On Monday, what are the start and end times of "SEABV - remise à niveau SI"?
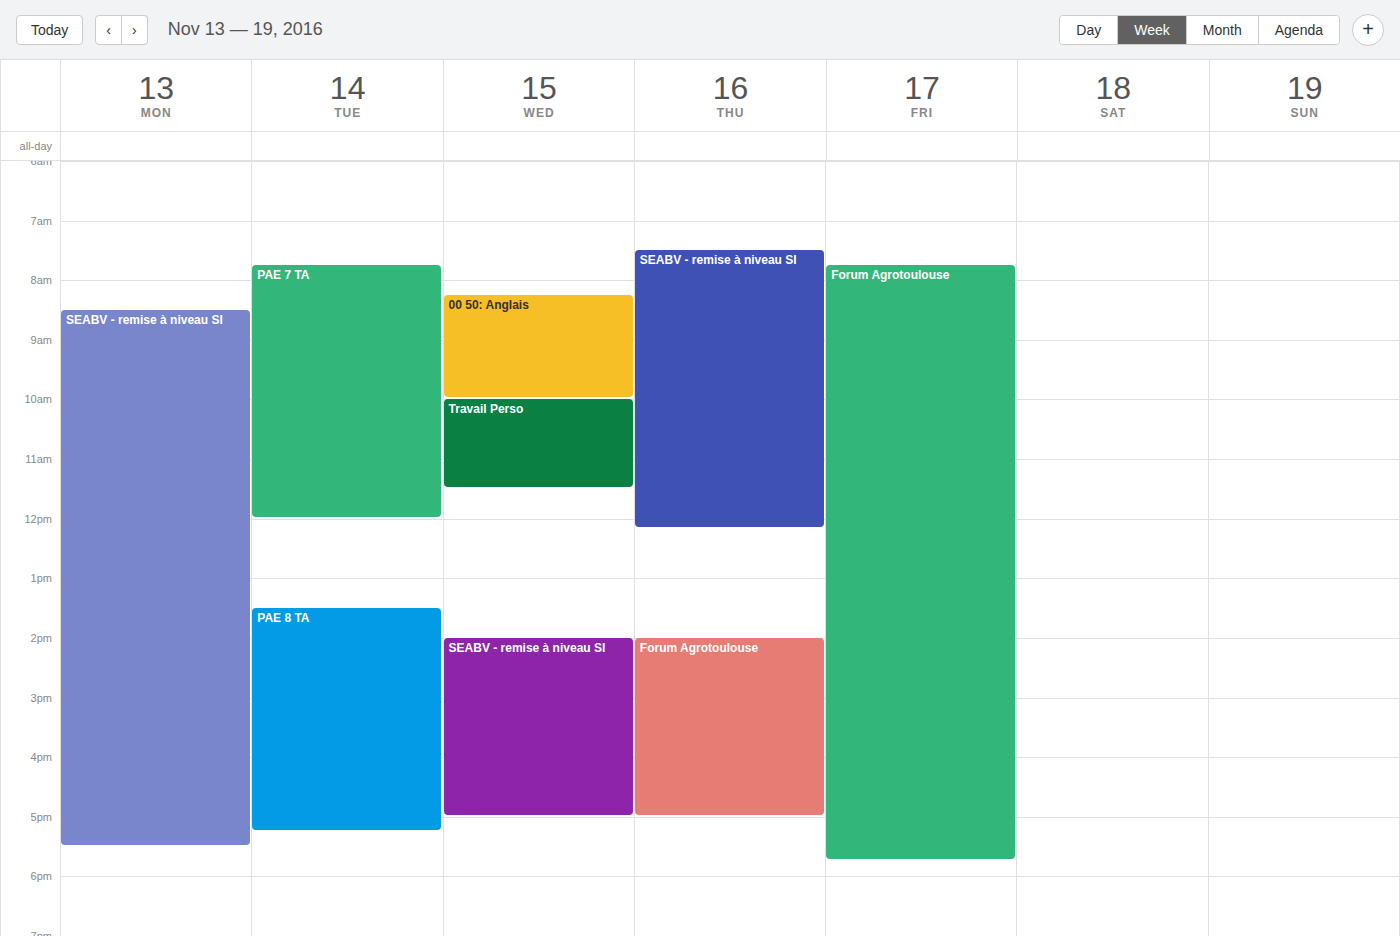
8:30 AM to 5:30 PM